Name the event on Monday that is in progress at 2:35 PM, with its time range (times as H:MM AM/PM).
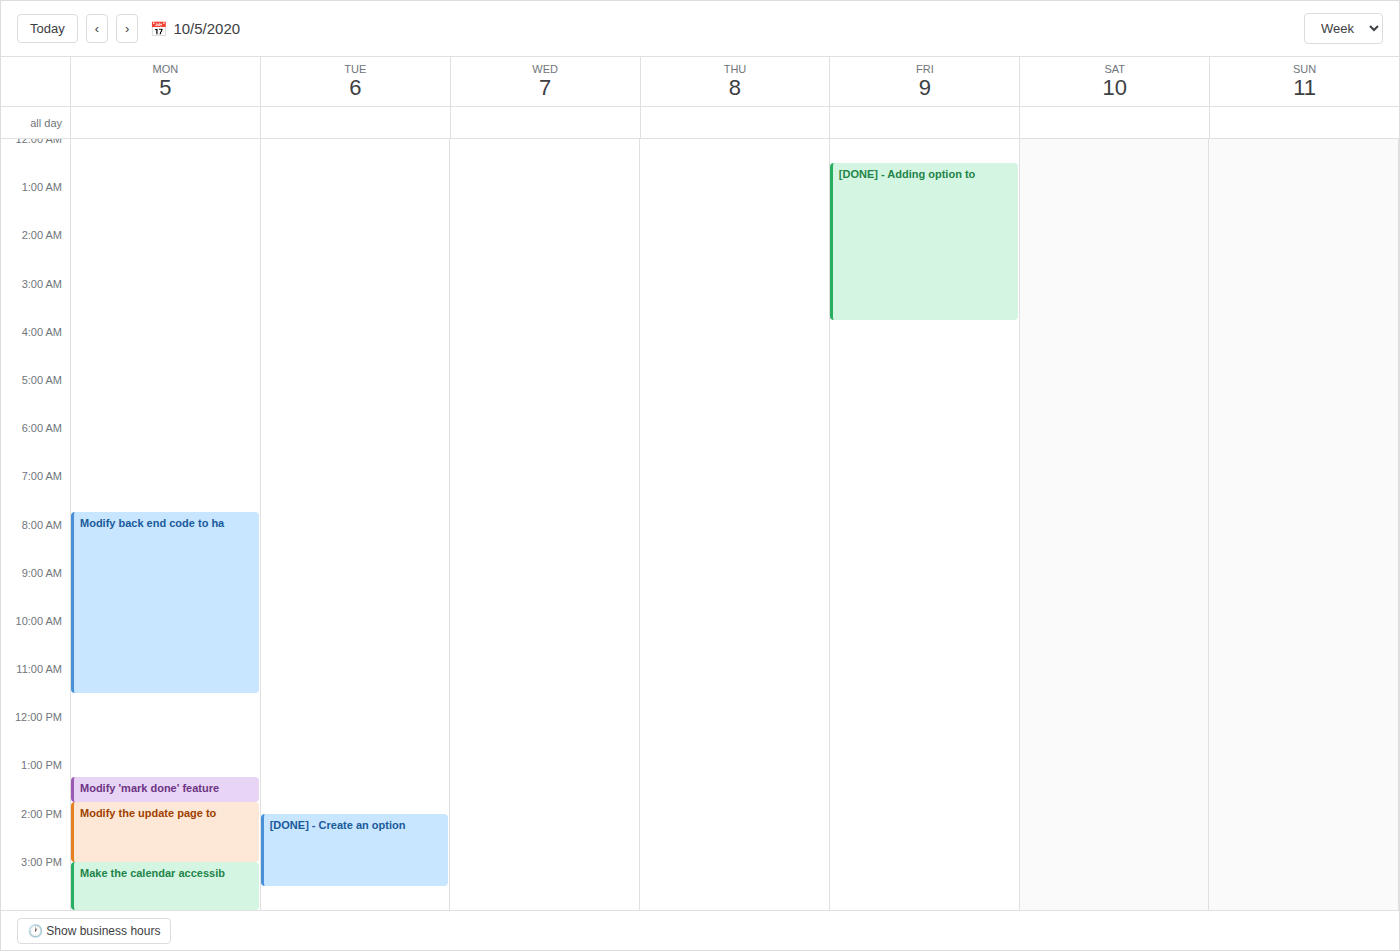
"Modify the update page to", 1:45 PM to 3:00 PM